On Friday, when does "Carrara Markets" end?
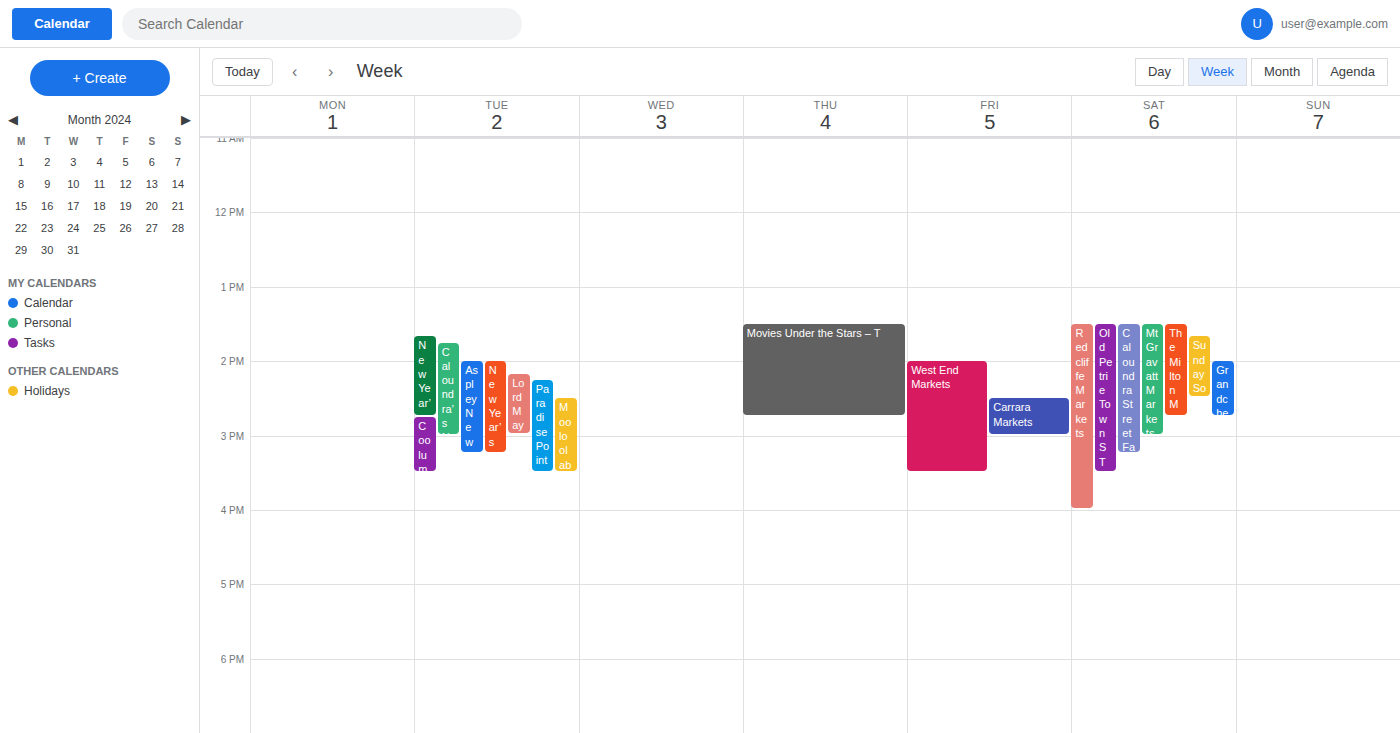
15:00